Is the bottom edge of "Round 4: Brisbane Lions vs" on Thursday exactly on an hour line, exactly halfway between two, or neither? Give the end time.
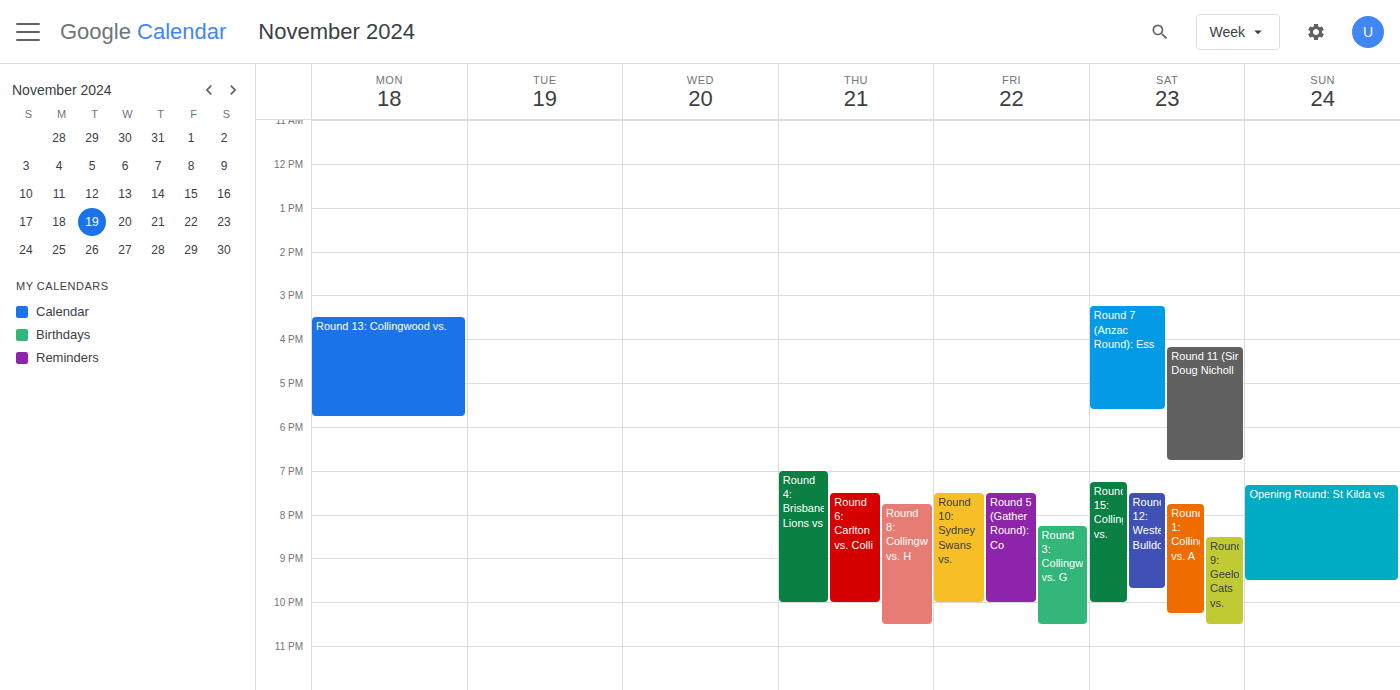
22:00 -- exactly on the 22:00 line.